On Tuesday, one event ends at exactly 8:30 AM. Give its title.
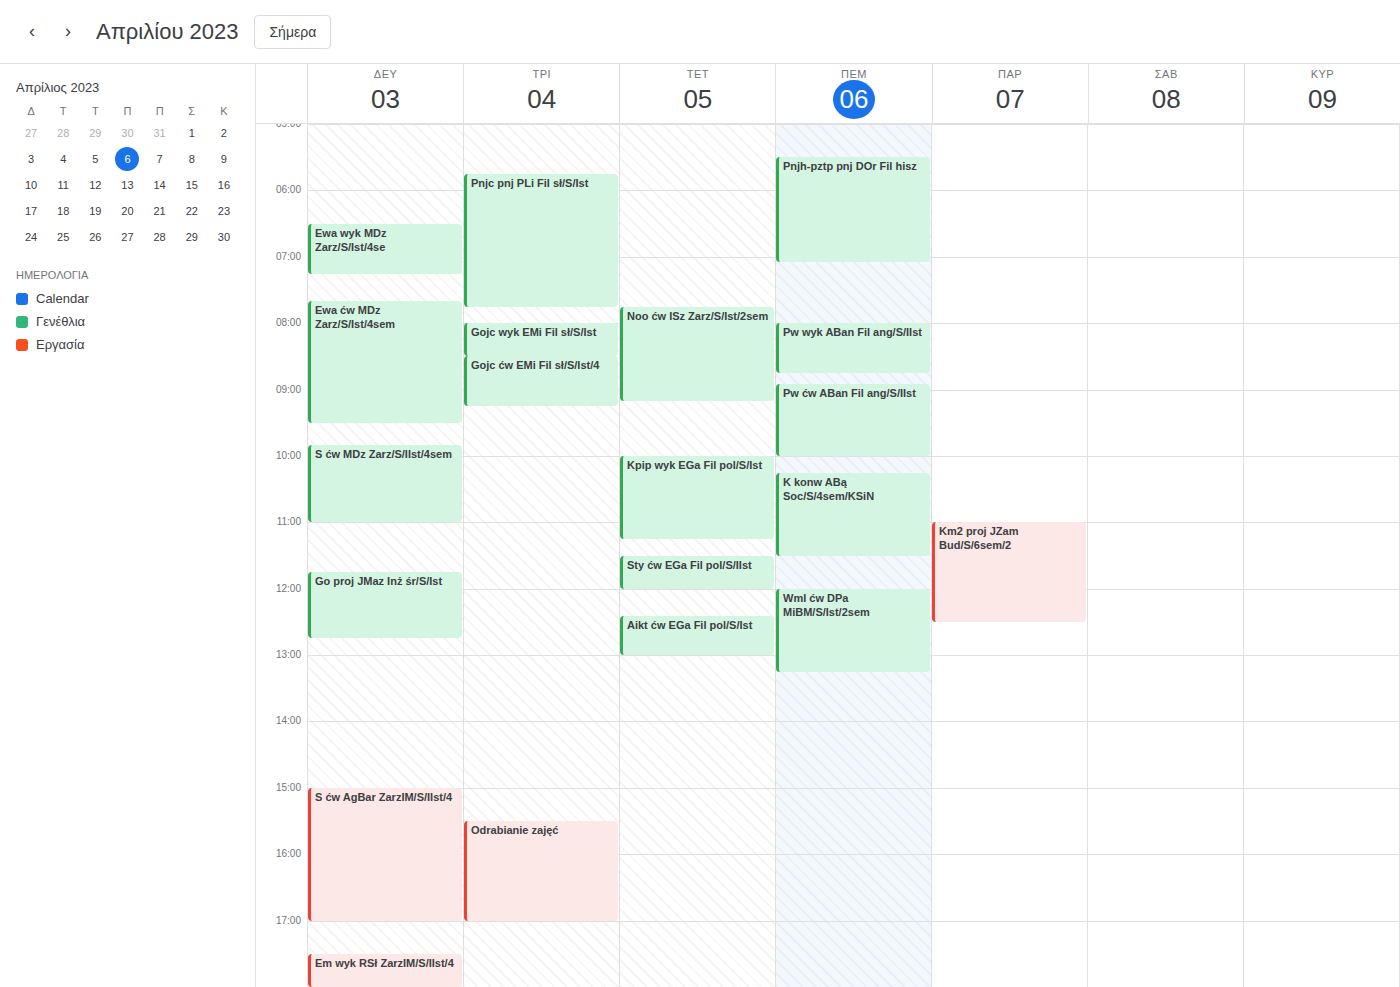
"Gojc wyk EMi Fil sł/S/Ist"